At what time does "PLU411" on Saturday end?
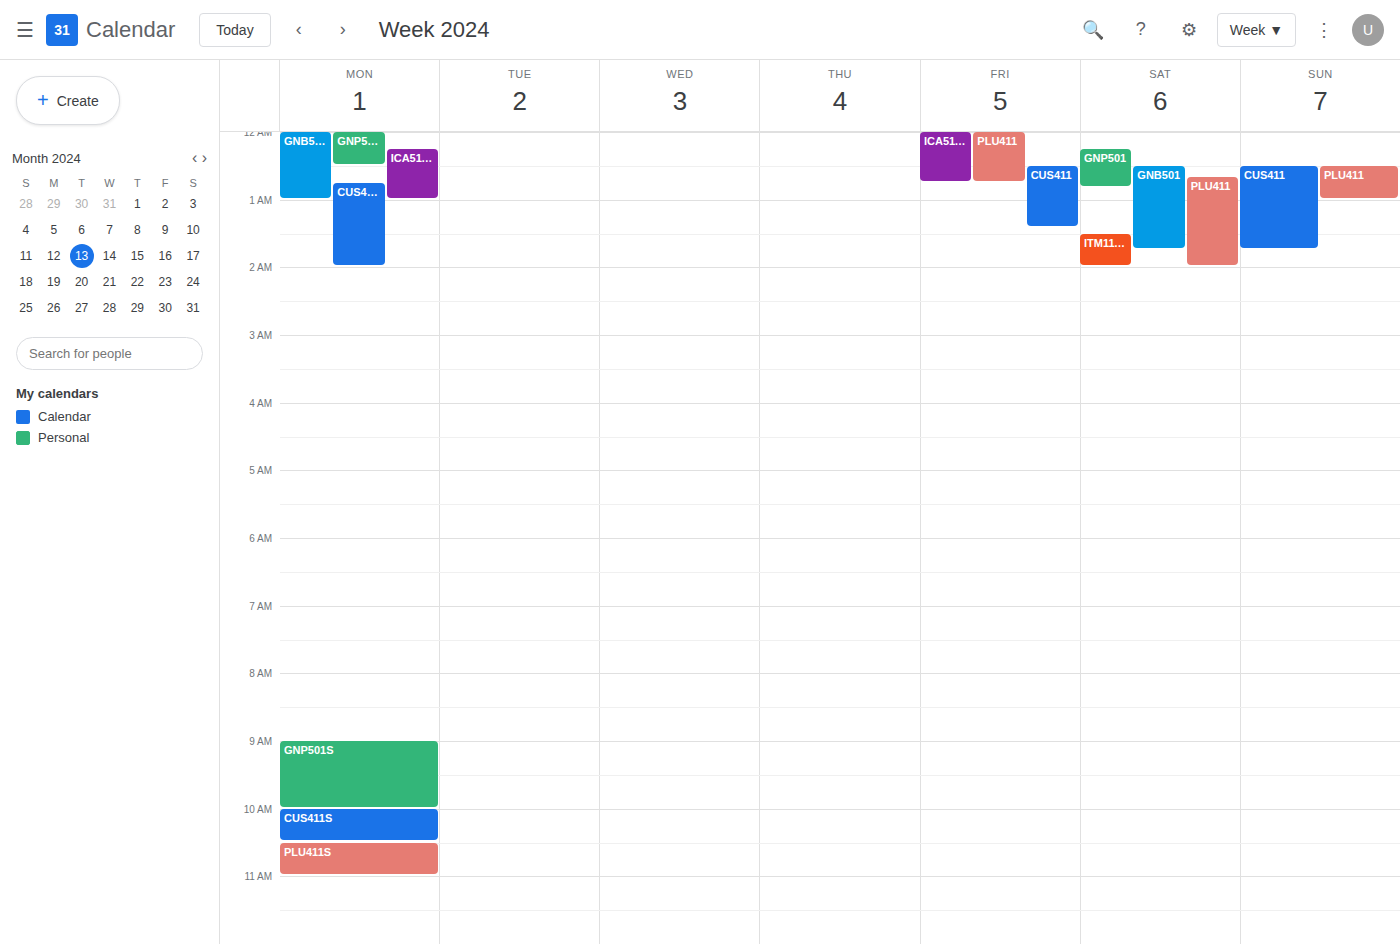
2:00 AM